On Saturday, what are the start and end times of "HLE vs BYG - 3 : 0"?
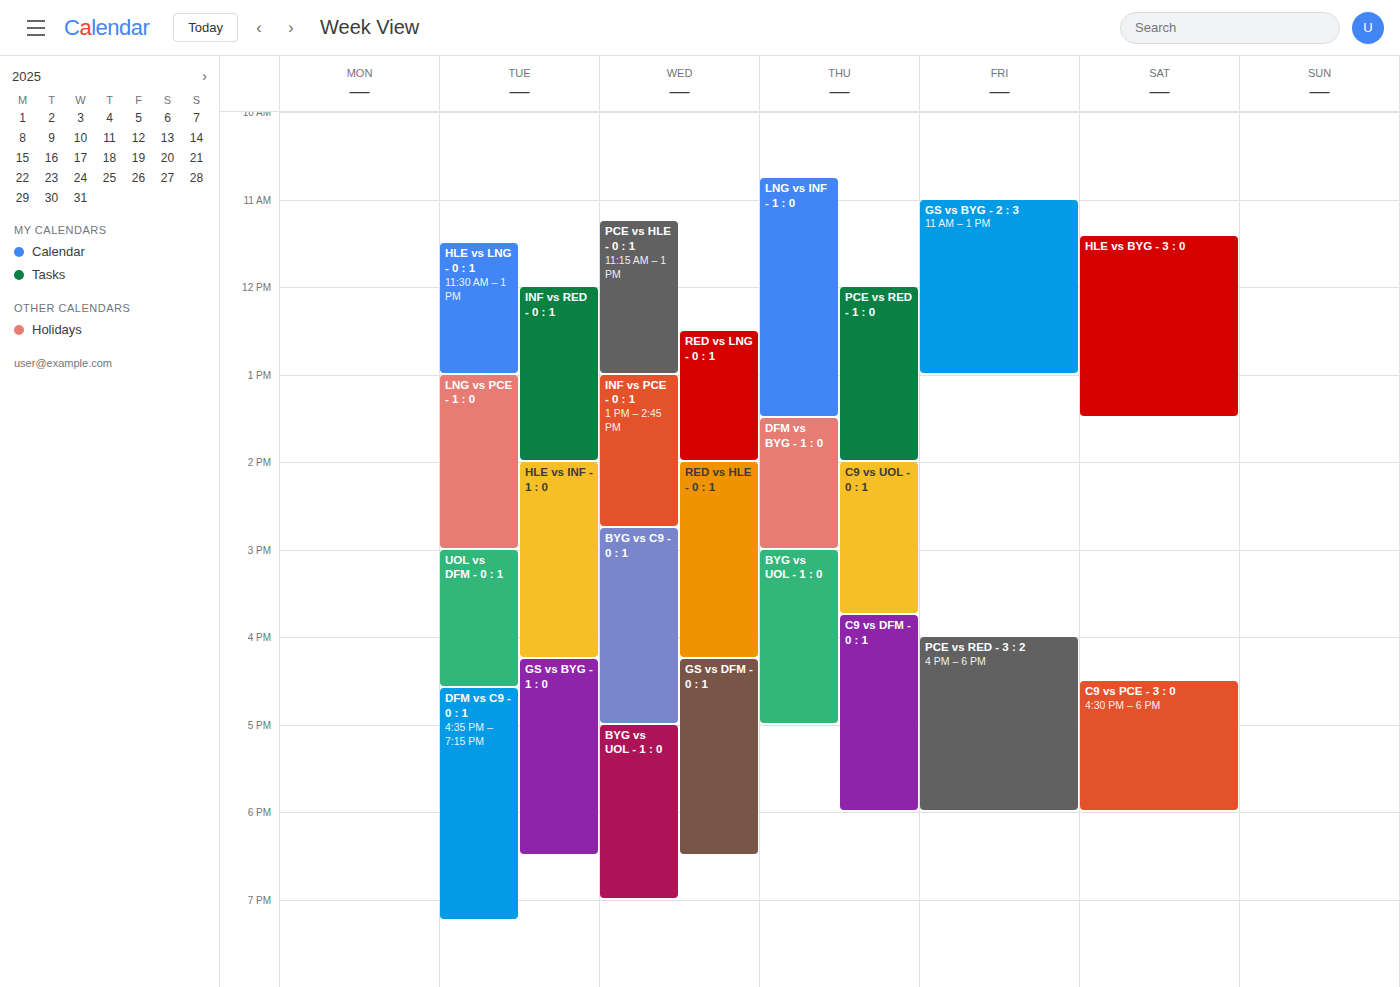
11:25 to 13:30